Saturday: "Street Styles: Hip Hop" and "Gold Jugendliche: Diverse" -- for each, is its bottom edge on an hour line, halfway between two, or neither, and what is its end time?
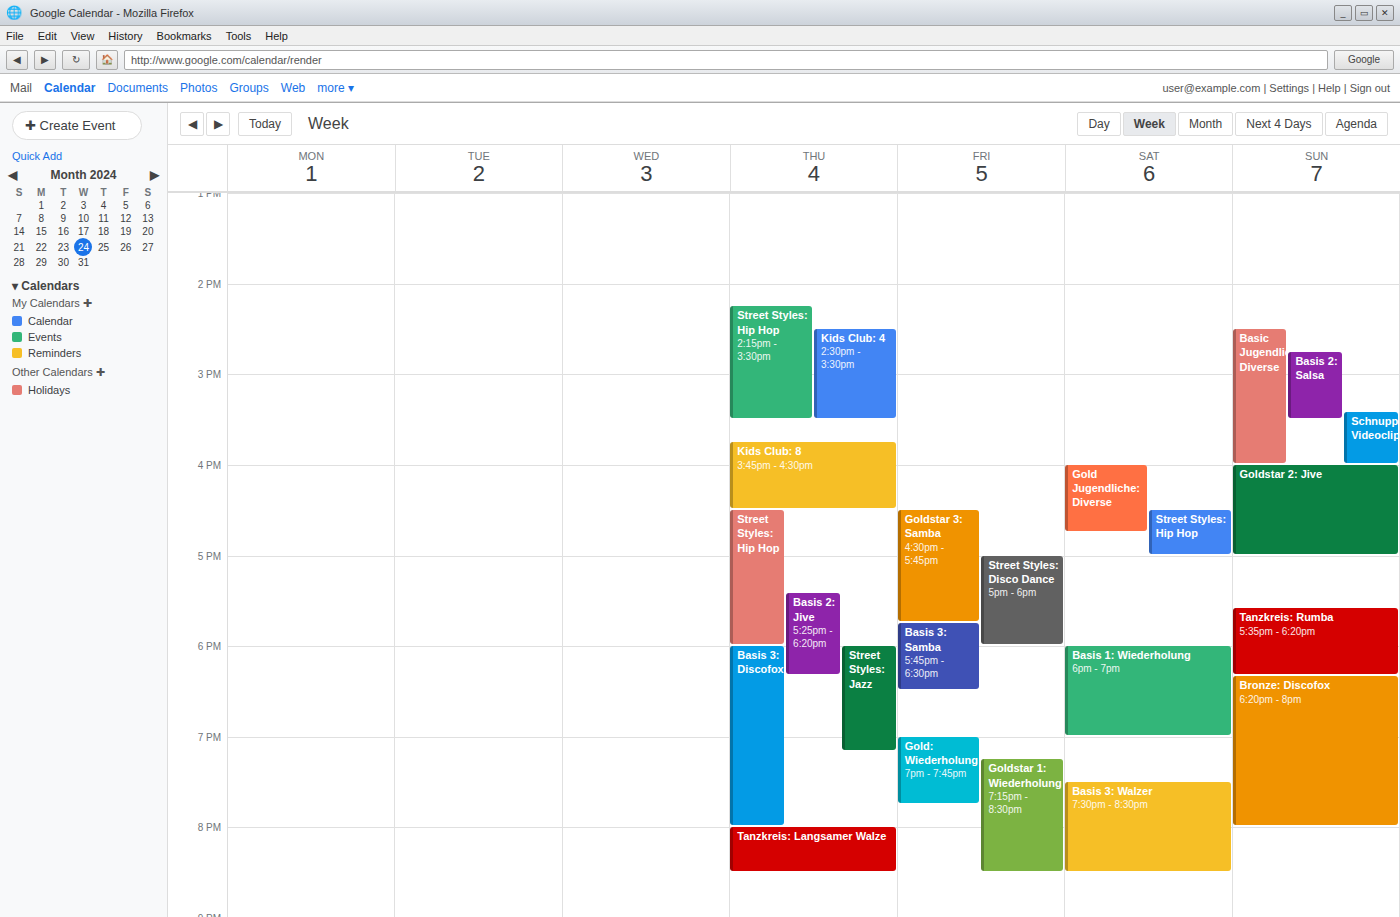
"Street Styles: Hip Hop": 5:00 PM, exactly on the 5 PM line. "Gold Jugendliche: Diverse": 4:45 PM, neither: three quarters of the way from the 4 PM line to the 5 PM line.